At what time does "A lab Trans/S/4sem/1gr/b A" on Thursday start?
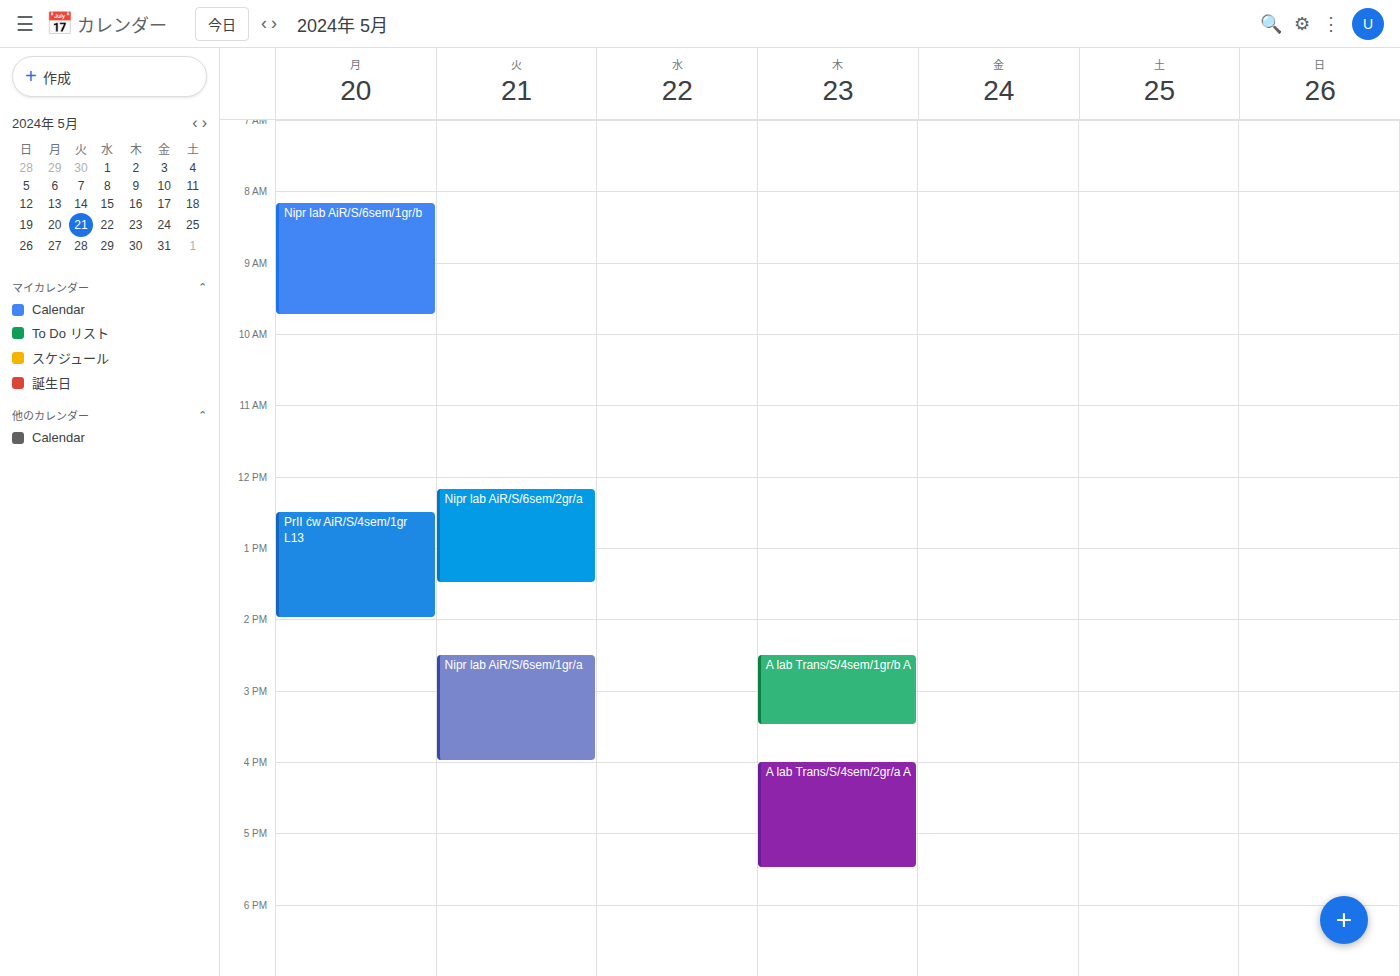
2:30 PM